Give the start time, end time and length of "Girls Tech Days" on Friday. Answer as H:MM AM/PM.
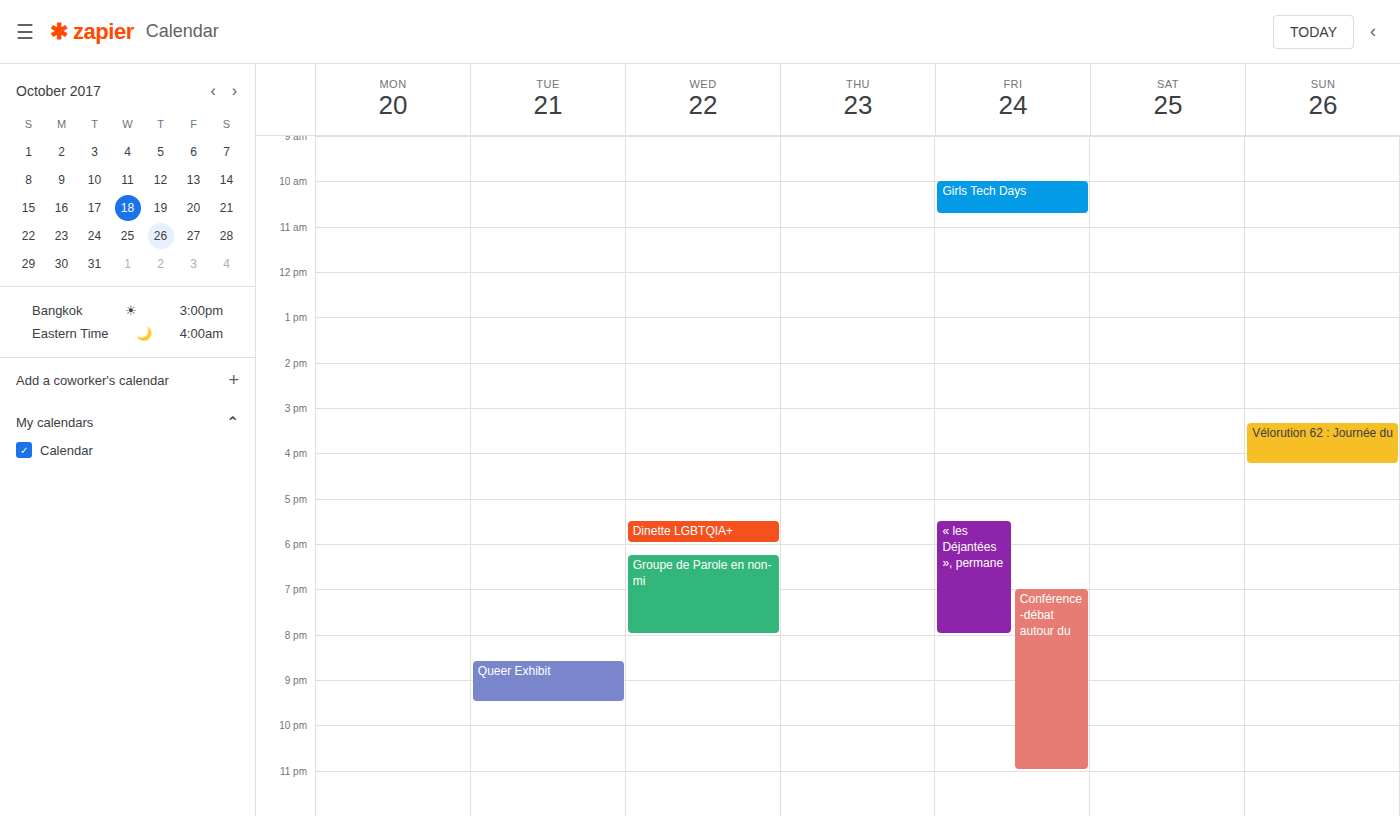
10:00 AM to 10:45 AM, 45 minutes